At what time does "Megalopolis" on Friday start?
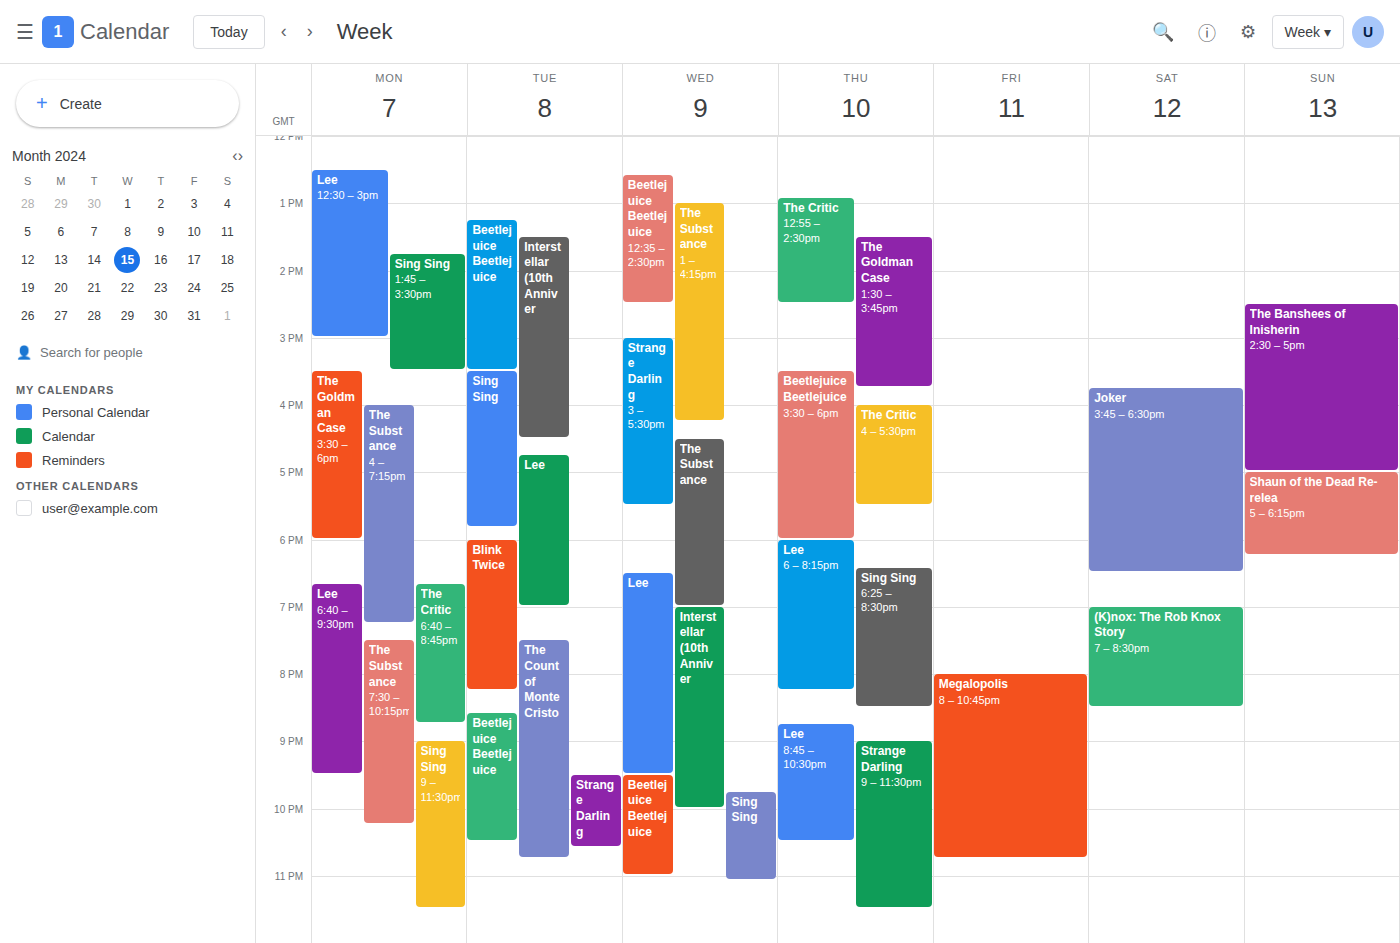
20:00